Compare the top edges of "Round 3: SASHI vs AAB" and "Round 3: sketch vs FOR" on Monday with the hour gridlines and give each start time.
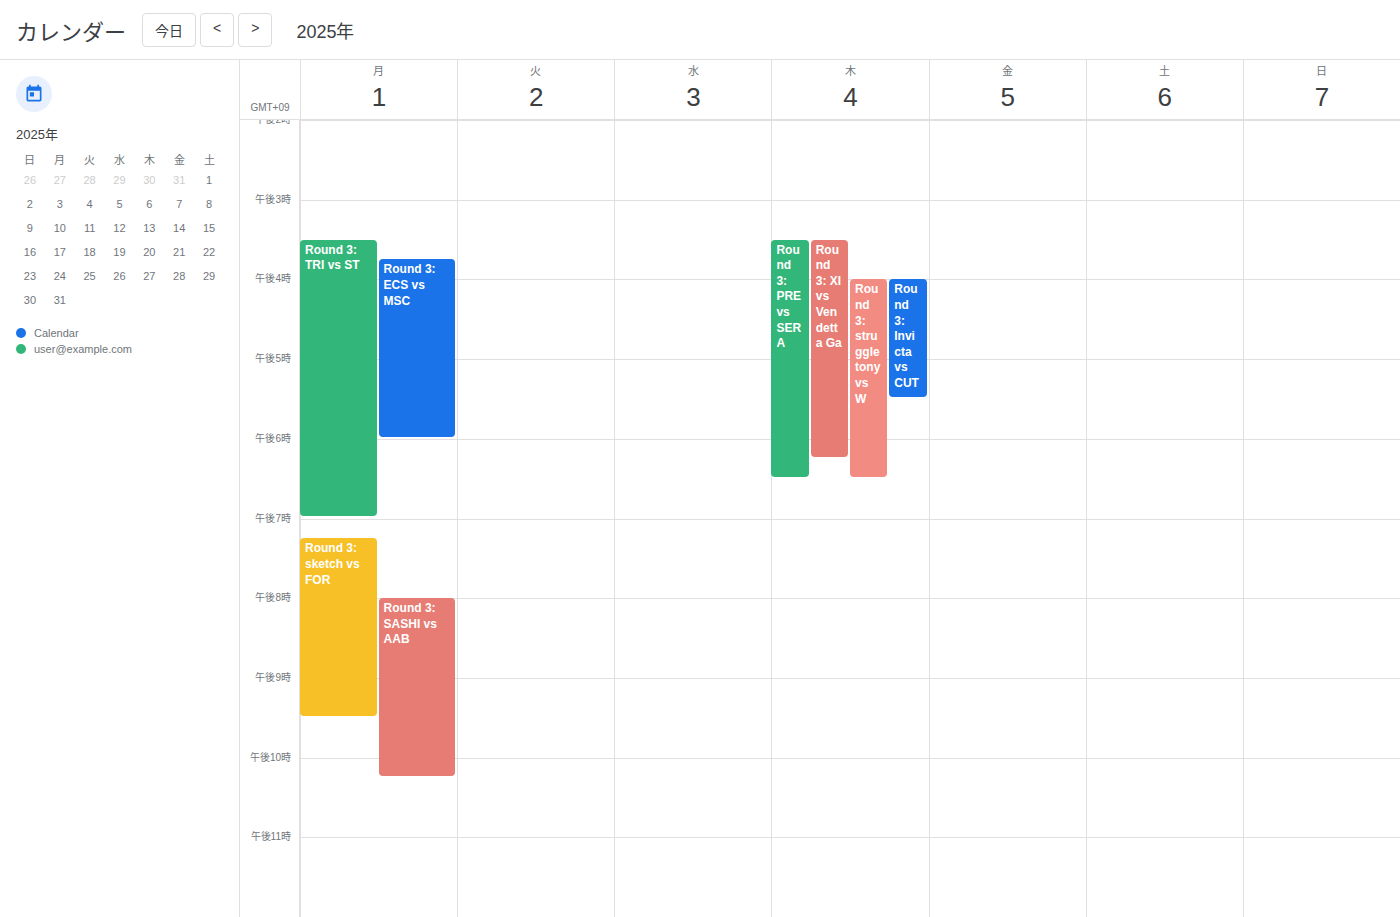
"Round 3: SASHI vs AAB": 8:00 PM, exactly on the 8 PM line. "Round 3: sketch vs FOR": 7:15 PM, neither: a quarter of the way from the 7 PM line to the 8 PM line.